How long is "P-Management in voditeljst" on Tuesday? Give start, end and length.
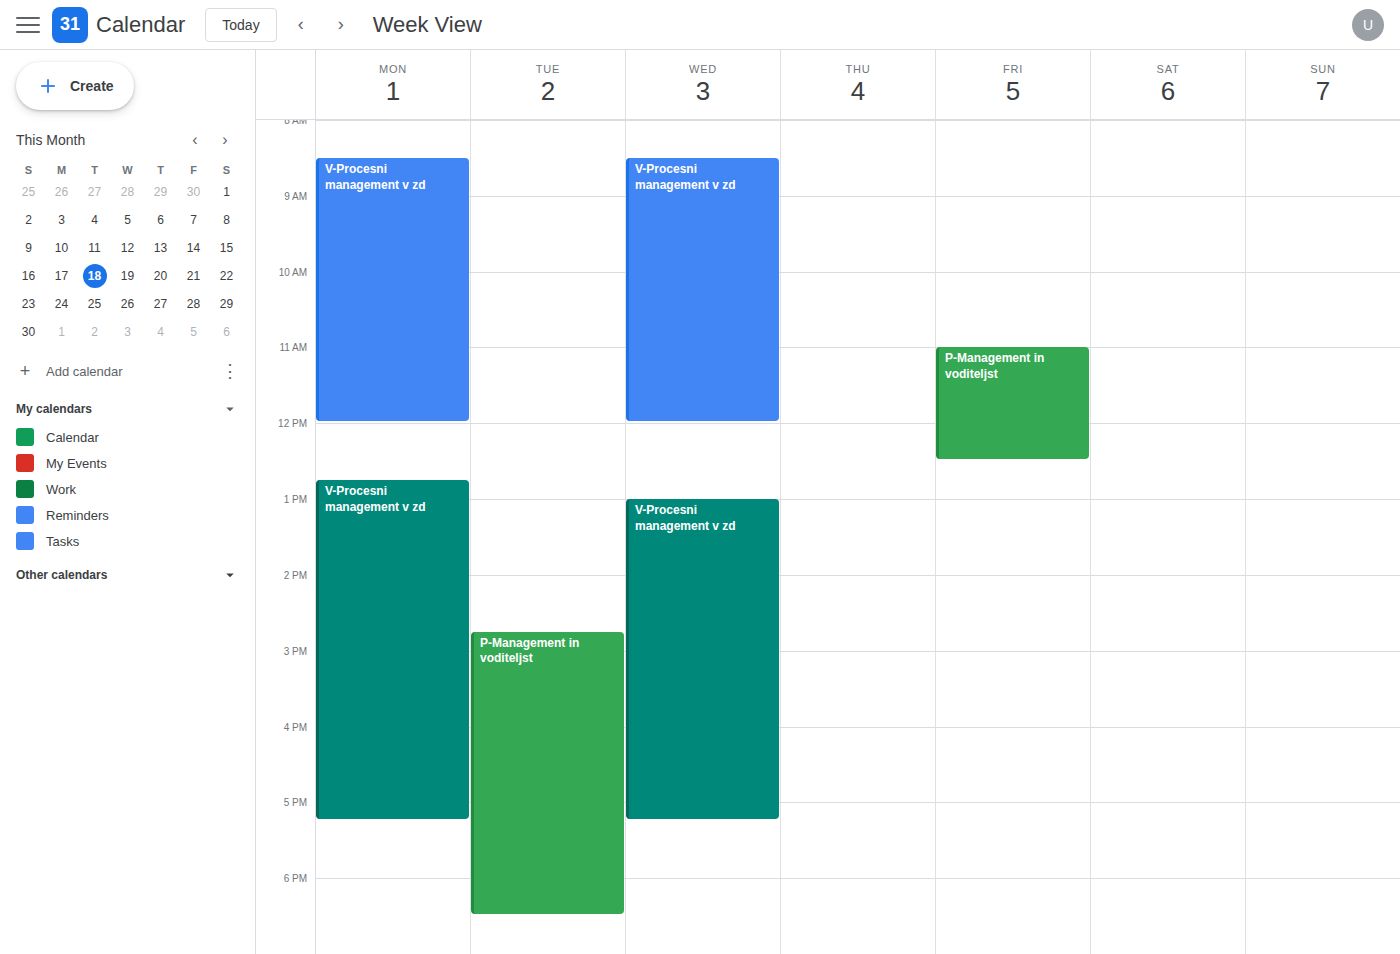
2:45 PM to 6:30 PM, 3 hours 45 minutes